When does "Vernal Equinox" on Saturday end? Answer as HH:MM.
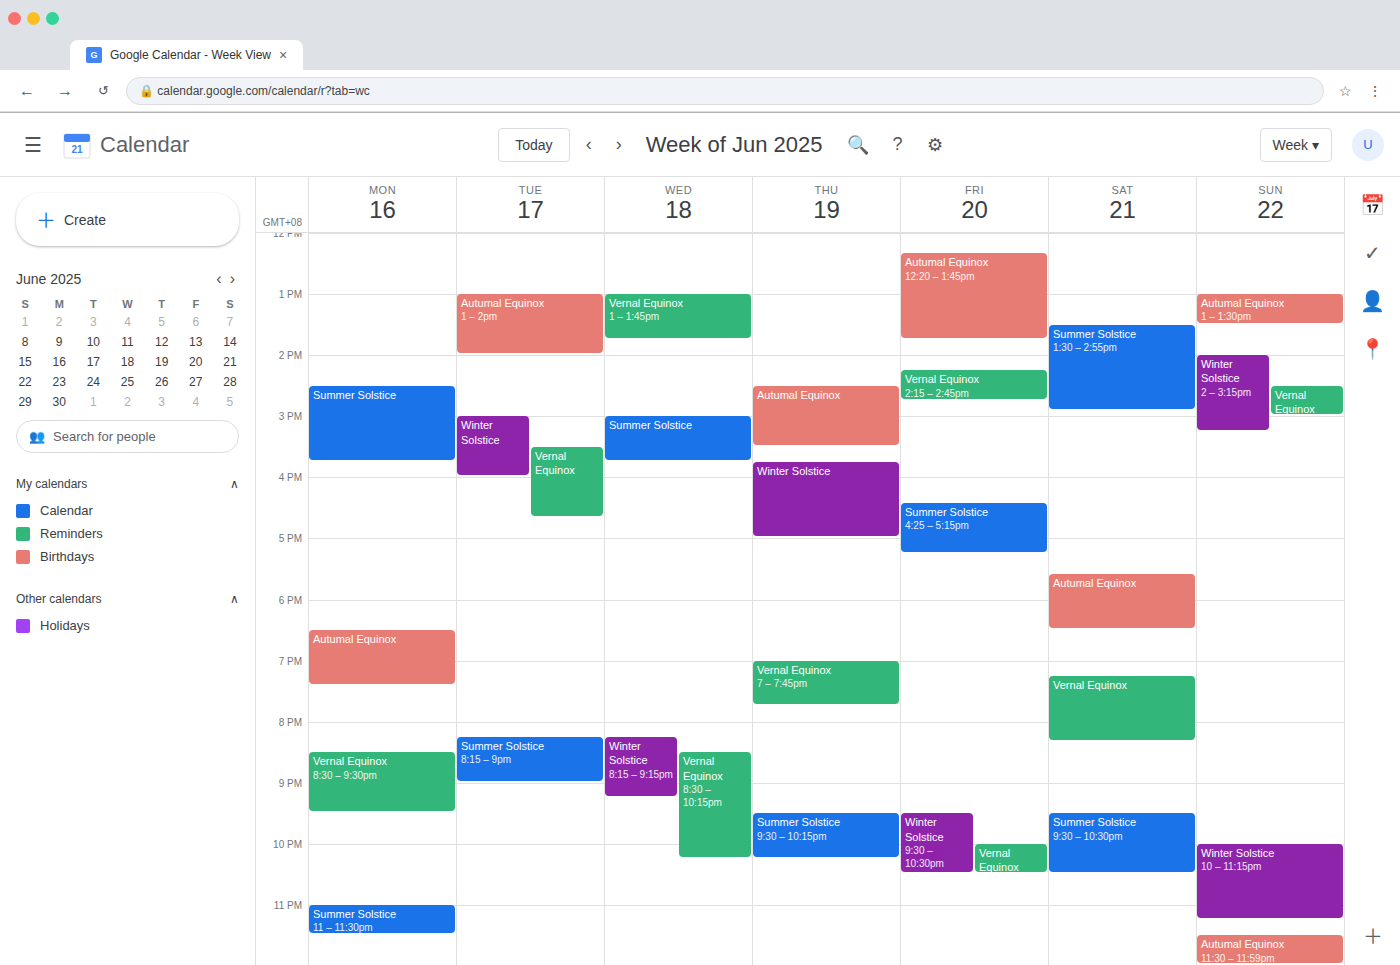
20:20